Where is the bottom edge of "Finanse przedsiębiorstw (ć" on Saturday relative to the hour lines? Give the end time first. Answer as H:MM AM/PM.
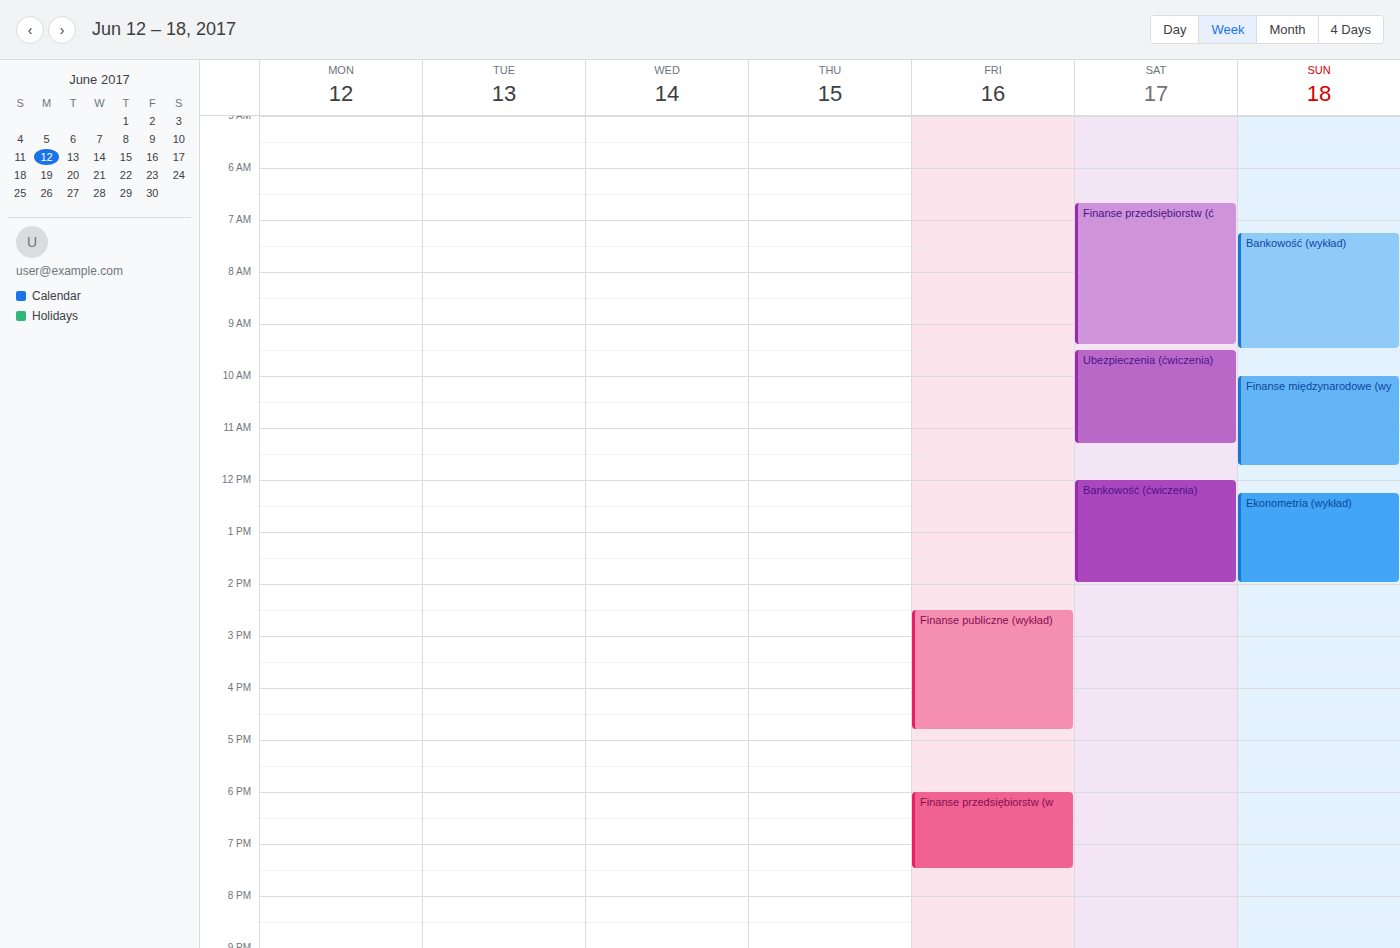
9:25 AM -- neither: 25 minutes below the 9 AM line and 35 minutes above the 10 AM line.